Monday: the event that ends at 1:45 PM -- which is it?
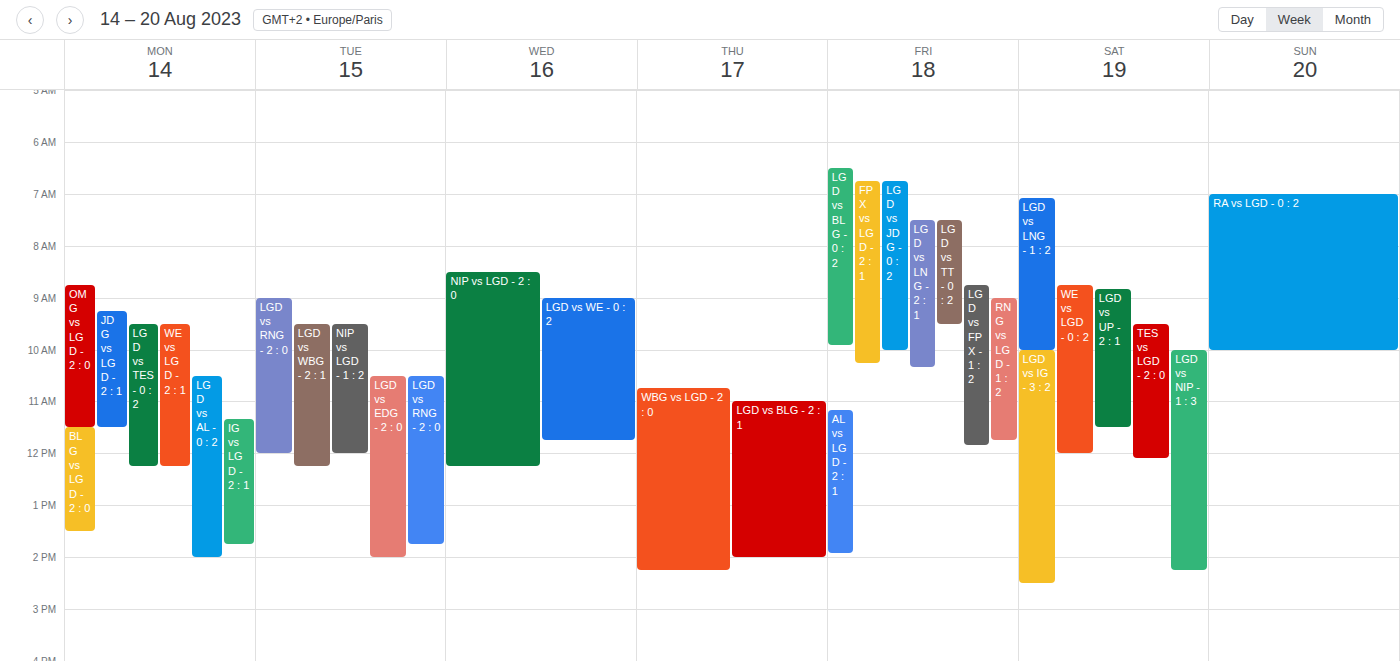
"IG vs LGD - 2 : 1"